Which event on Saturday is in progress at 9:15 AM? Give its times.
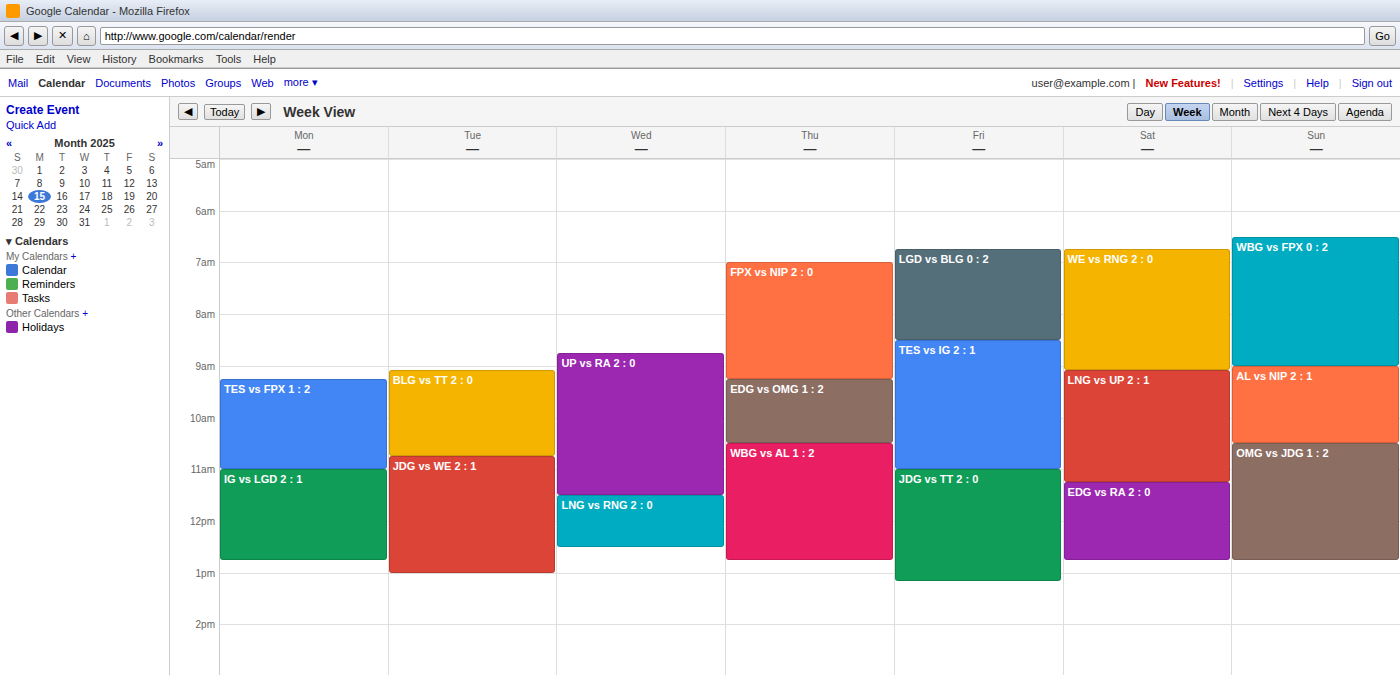
"LNG vs UP 2 : 1", 9:05 AM to 11:15 AM